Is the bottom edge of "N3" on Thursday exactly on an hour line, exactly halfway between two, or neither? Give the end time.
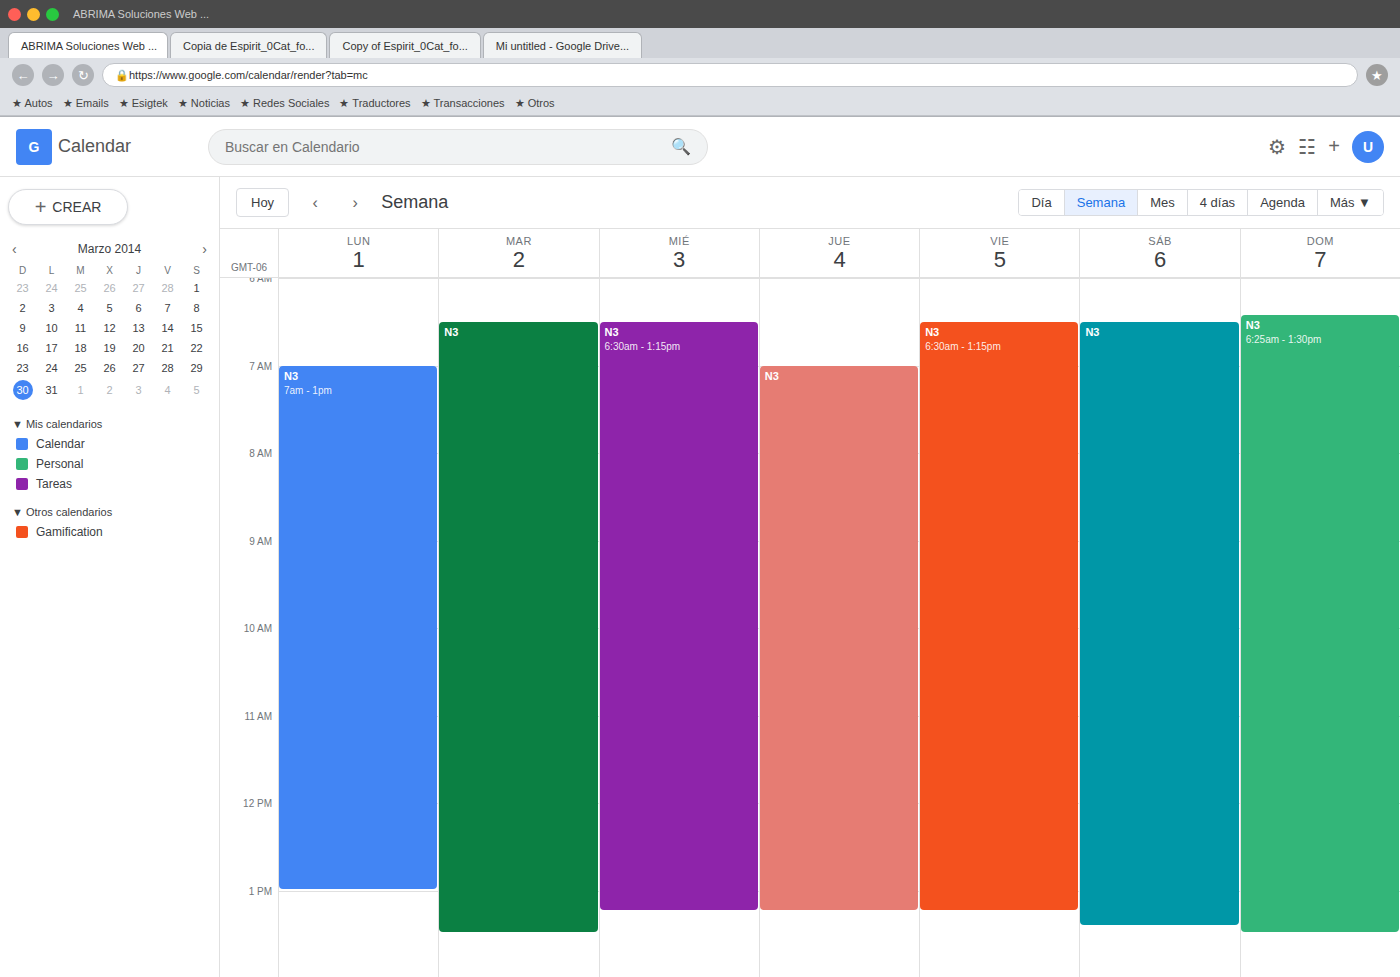
1:15 PM -- neither: a quarter of the way from the 1 PM line to the 2 PM line.